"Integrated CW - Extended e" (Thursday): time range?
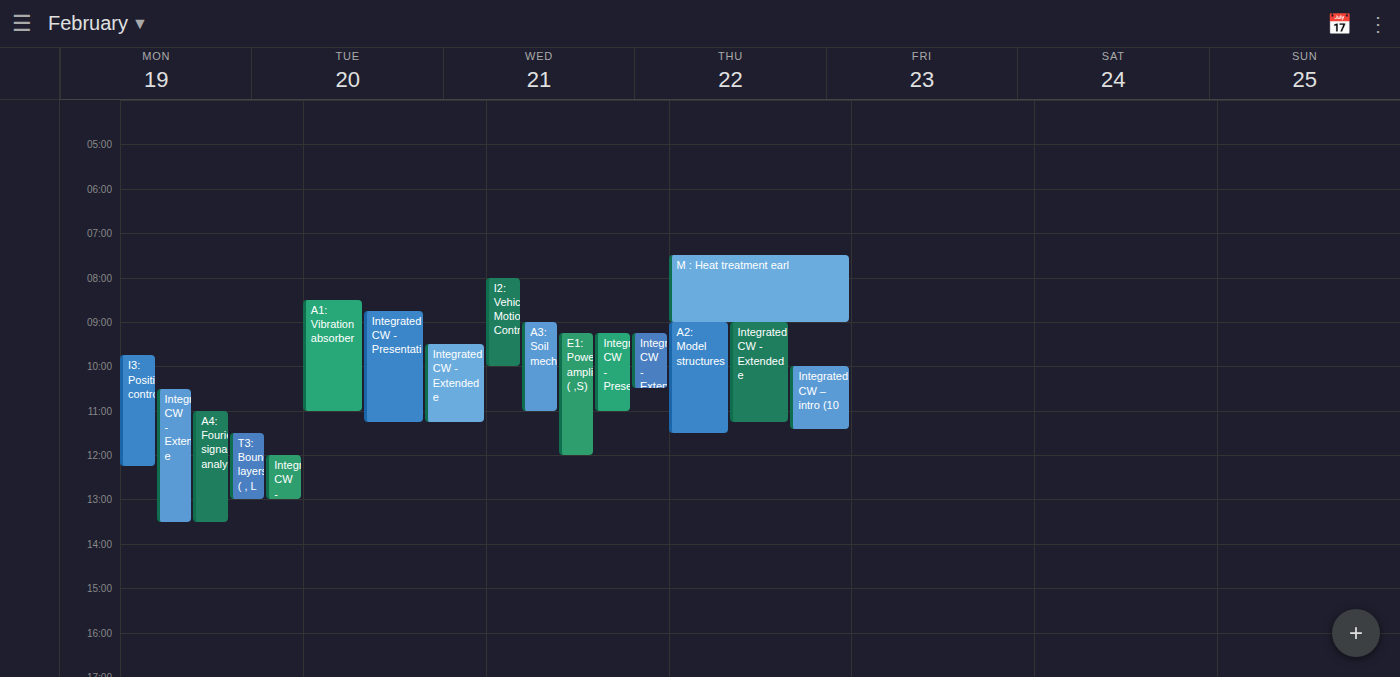
9:00 AM to 11:15 AM